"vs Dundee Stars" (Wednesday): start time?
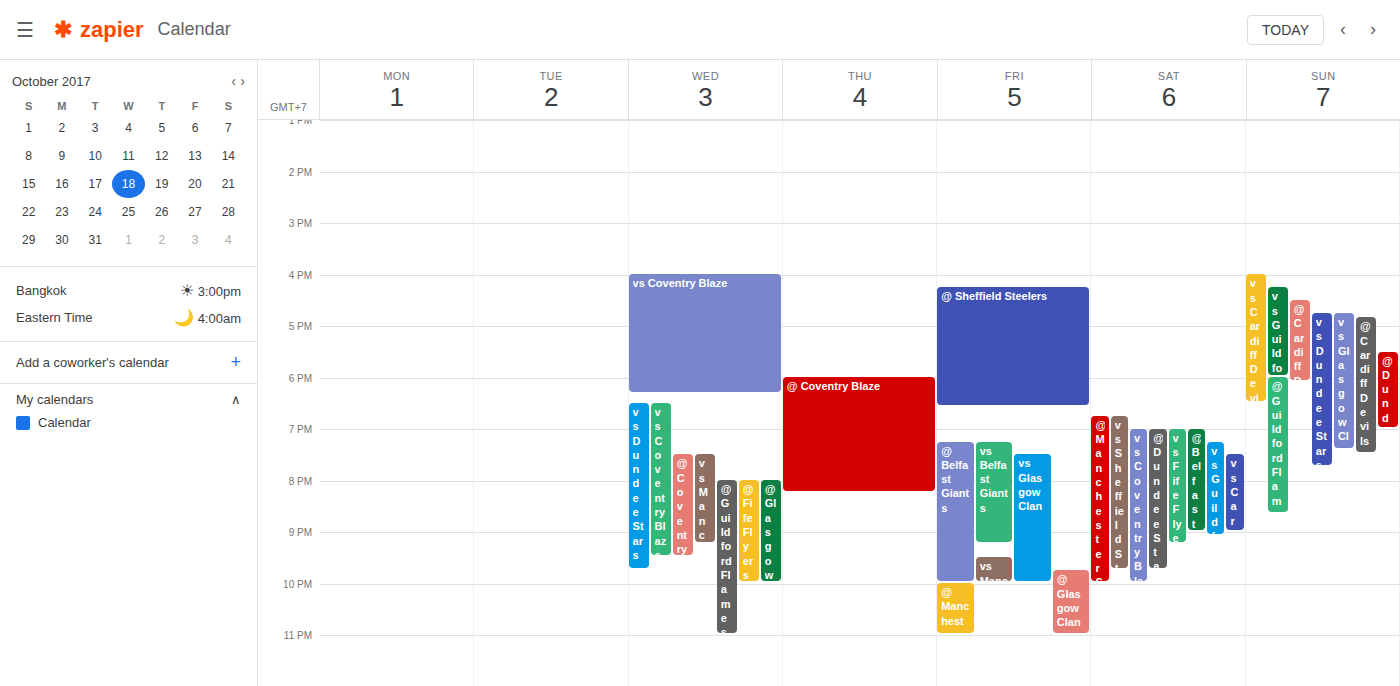
6:30 PM